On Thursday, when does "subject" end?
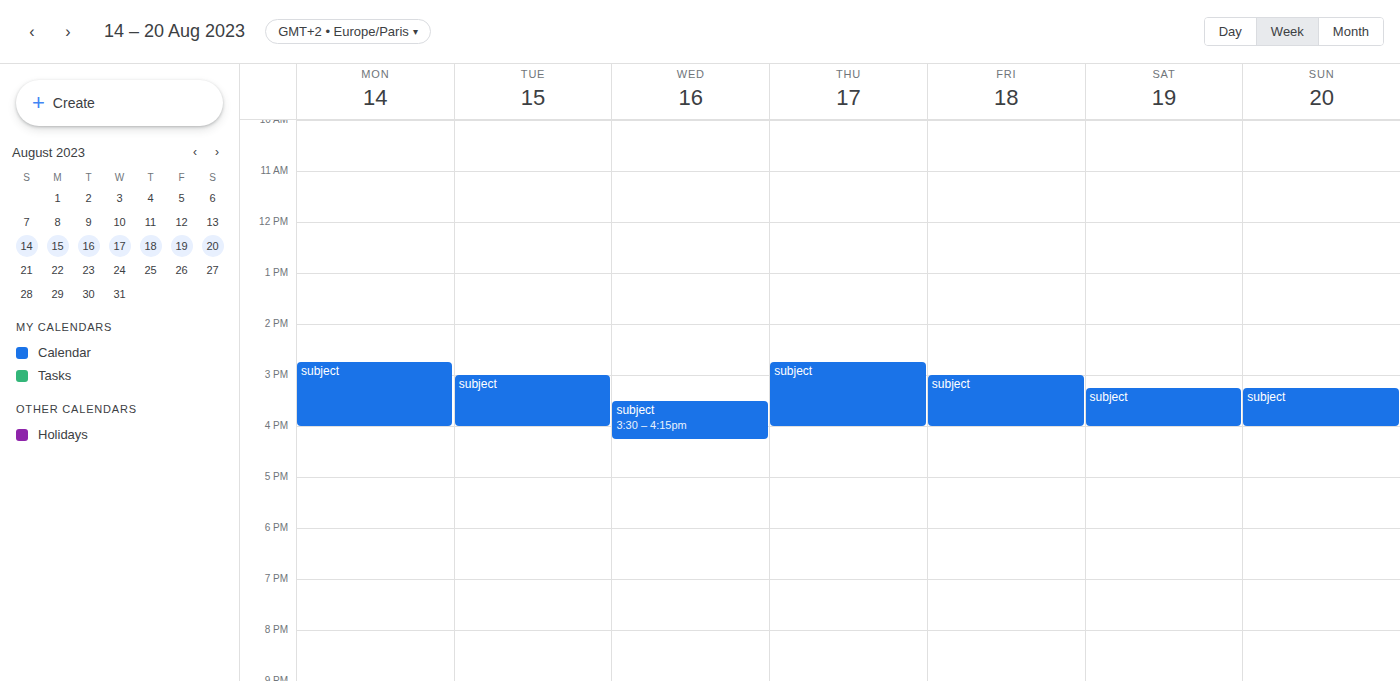
4:00 PM